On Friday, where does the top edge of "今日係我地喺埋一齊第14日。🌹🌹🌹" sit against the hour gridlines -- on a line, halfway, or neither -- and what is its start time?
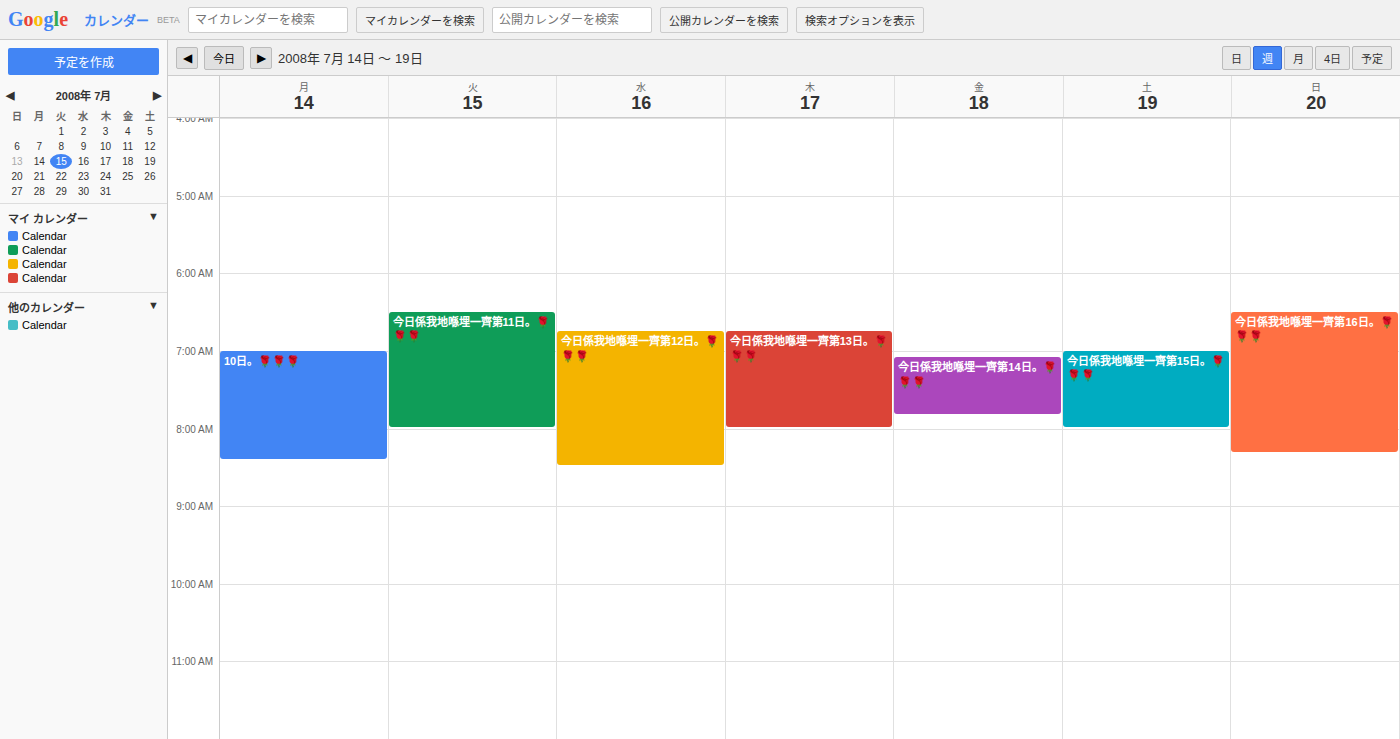
7:05 AM -- neither: 5 minutes below the 7 AM line and 55 minutes above the 8 AM line.